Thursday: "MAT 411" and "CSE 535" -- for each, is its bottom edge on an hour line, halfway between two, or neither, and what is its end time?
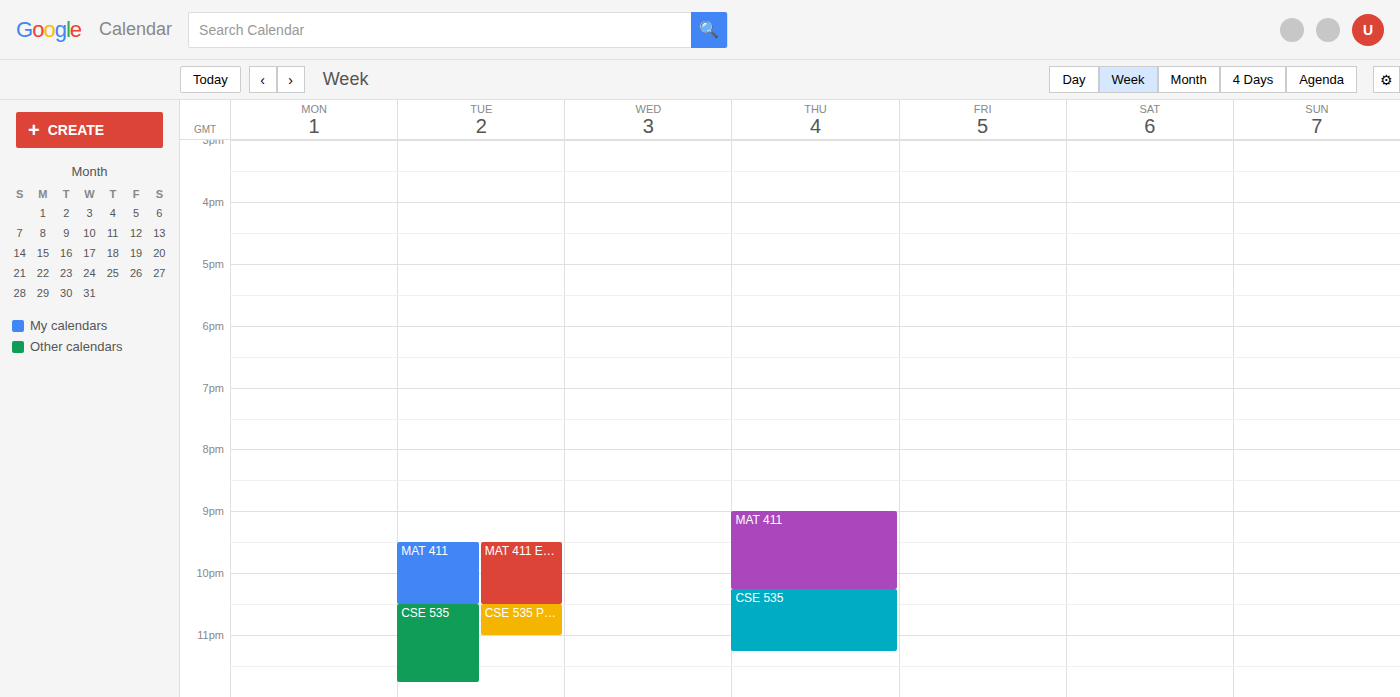
"MAT 411": 10:15 PM, neither: a quarter of the way from the 10 PM line to the 11 PM line. "CSE 535": 11:15 PM, neither: a quarter of the way from the 11 PM line to the 12 AM line.